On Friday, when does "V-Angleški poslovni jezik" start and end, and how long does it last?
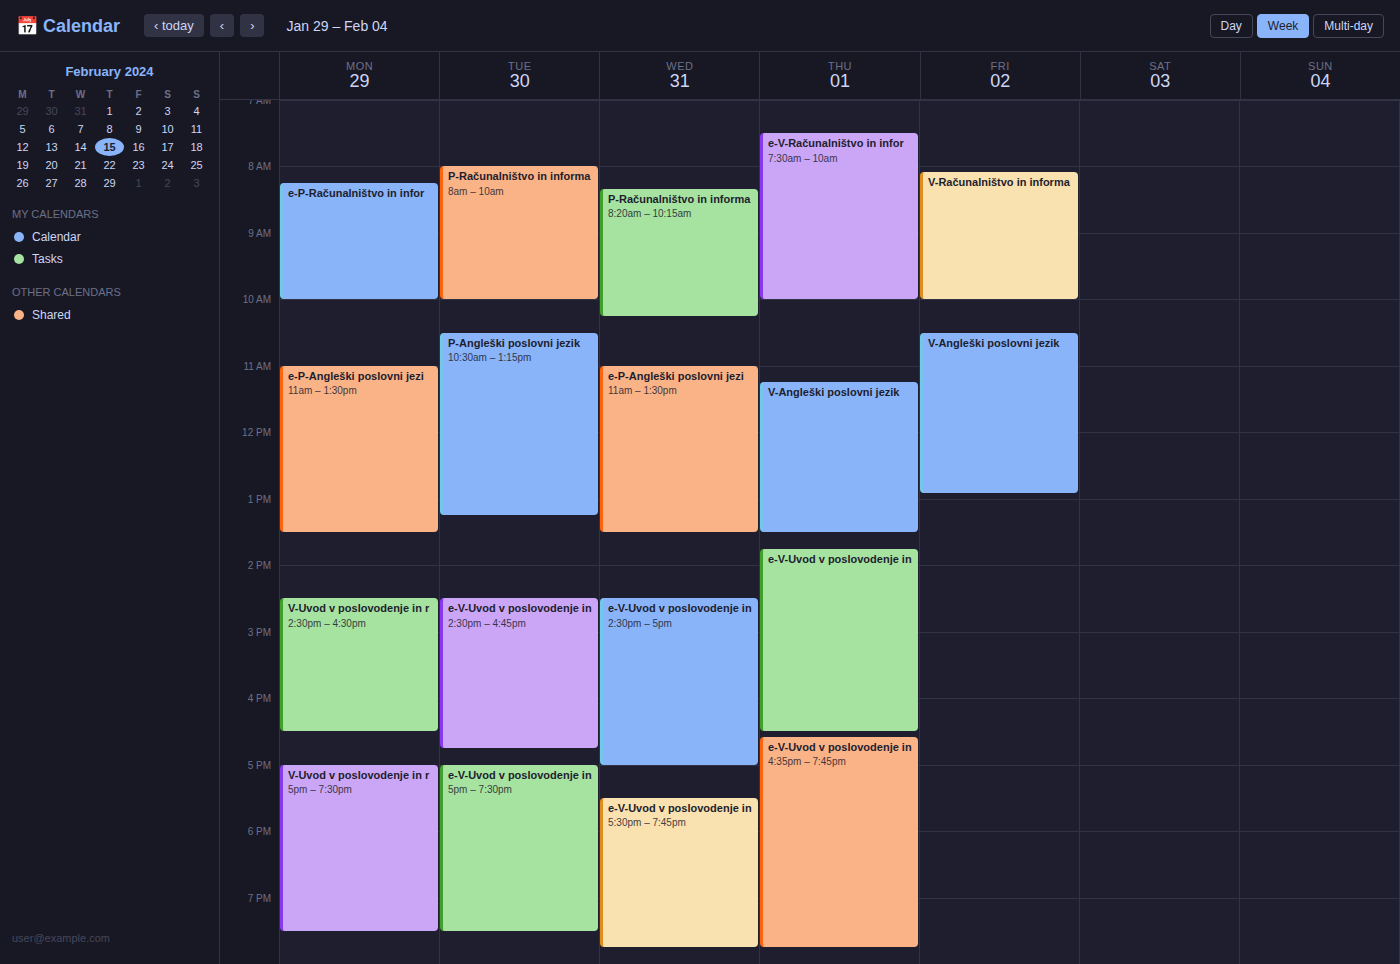
10:30 AM to 12:55 PM, 2 hours 25 minutes